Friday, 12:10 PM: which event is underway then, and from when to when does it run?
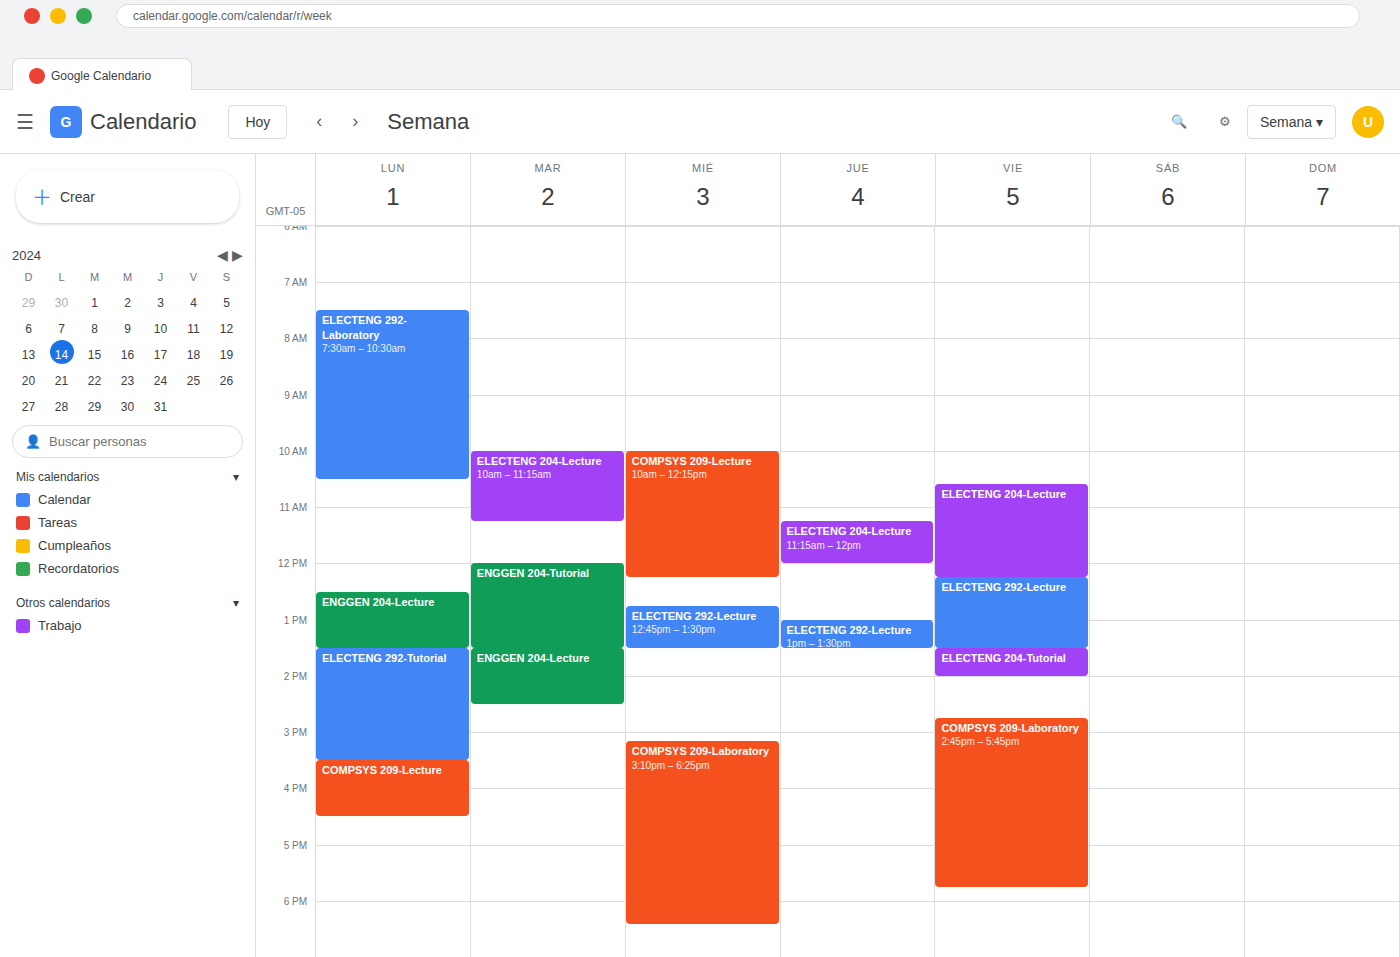
"ELECTENG 204-Lecture", 10:35 AM to 12:15 PM